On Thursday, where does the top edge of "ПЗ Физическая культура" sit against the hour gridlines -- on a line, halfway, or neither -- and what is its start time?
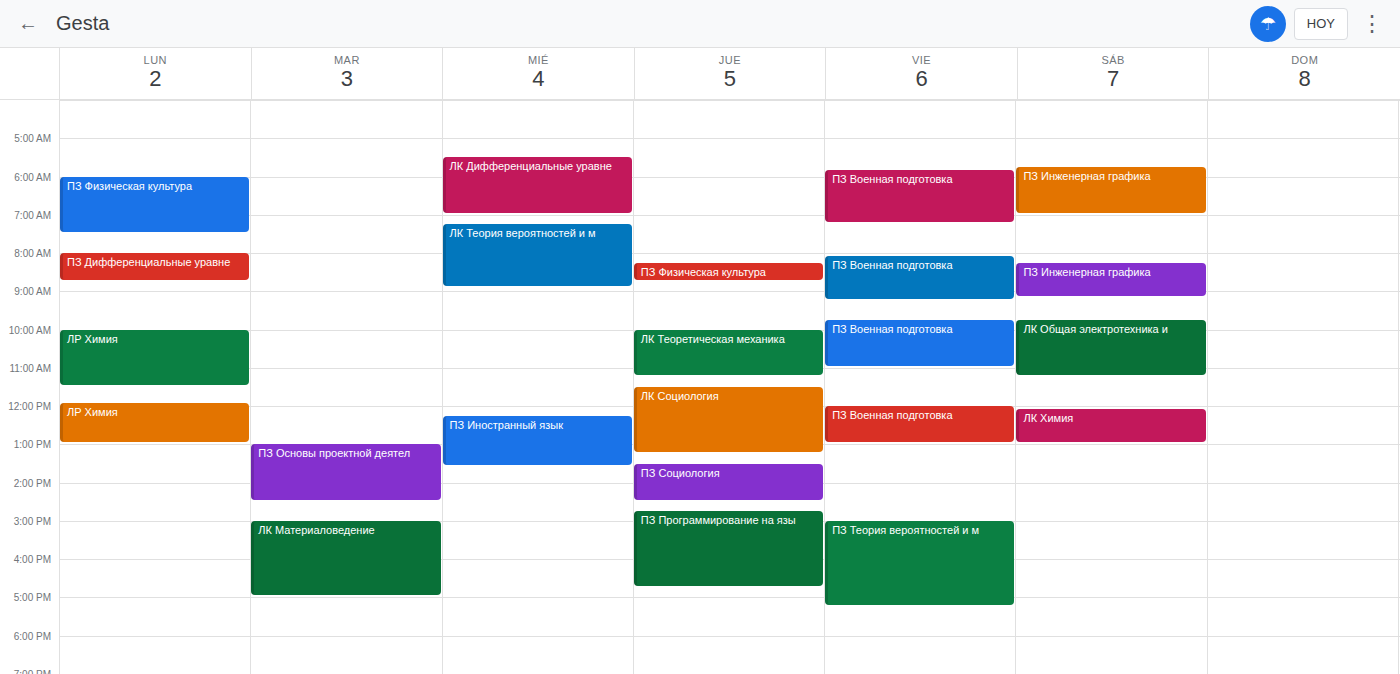
8:15 AM -- neither: a quarter of the way from the 8 AM line to the 9 AM line.